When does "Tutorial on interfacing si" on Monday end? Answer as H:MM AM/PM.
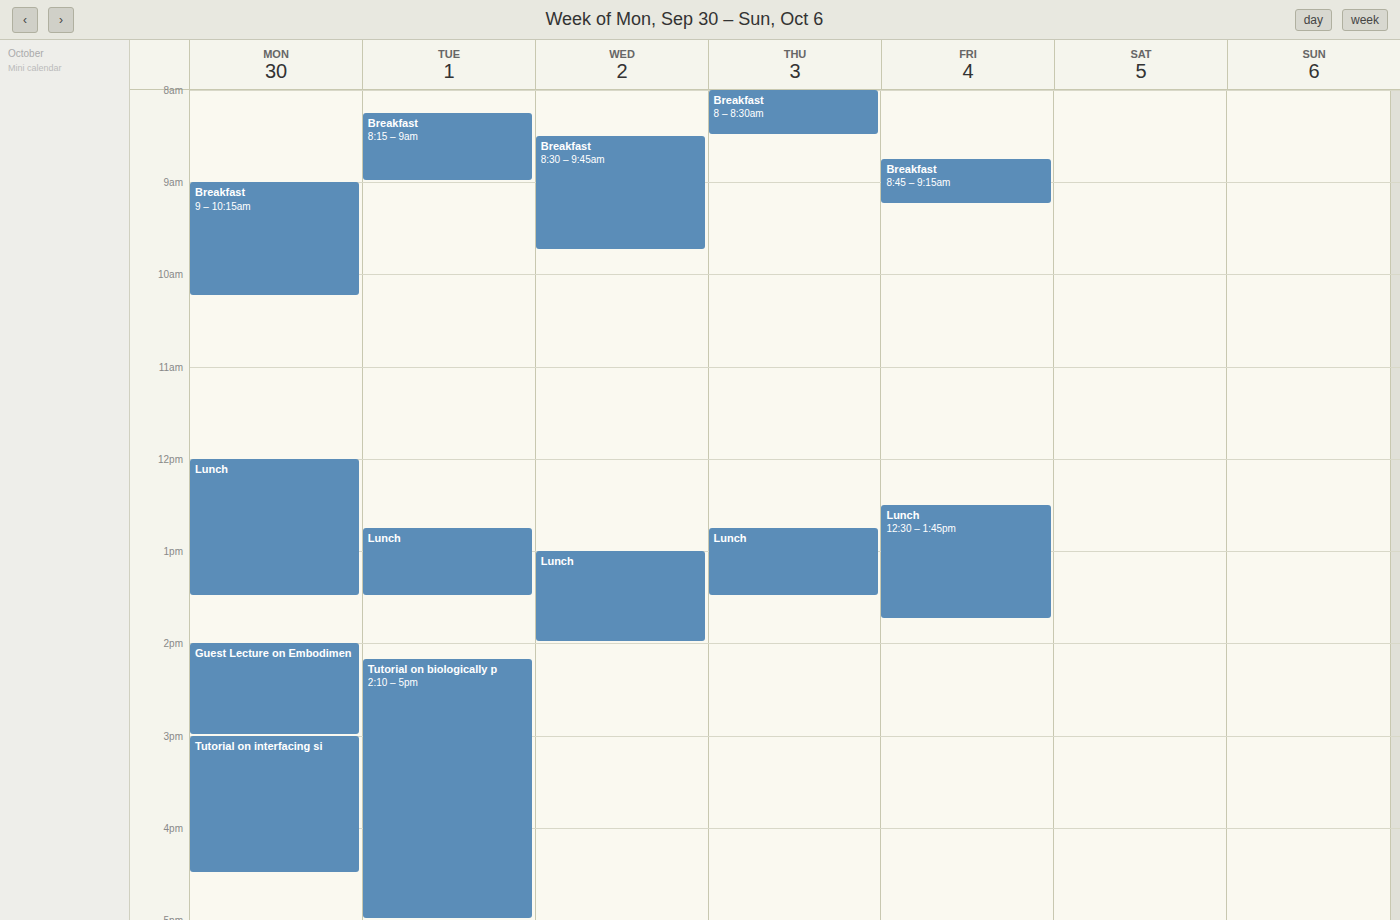
4:30 PM